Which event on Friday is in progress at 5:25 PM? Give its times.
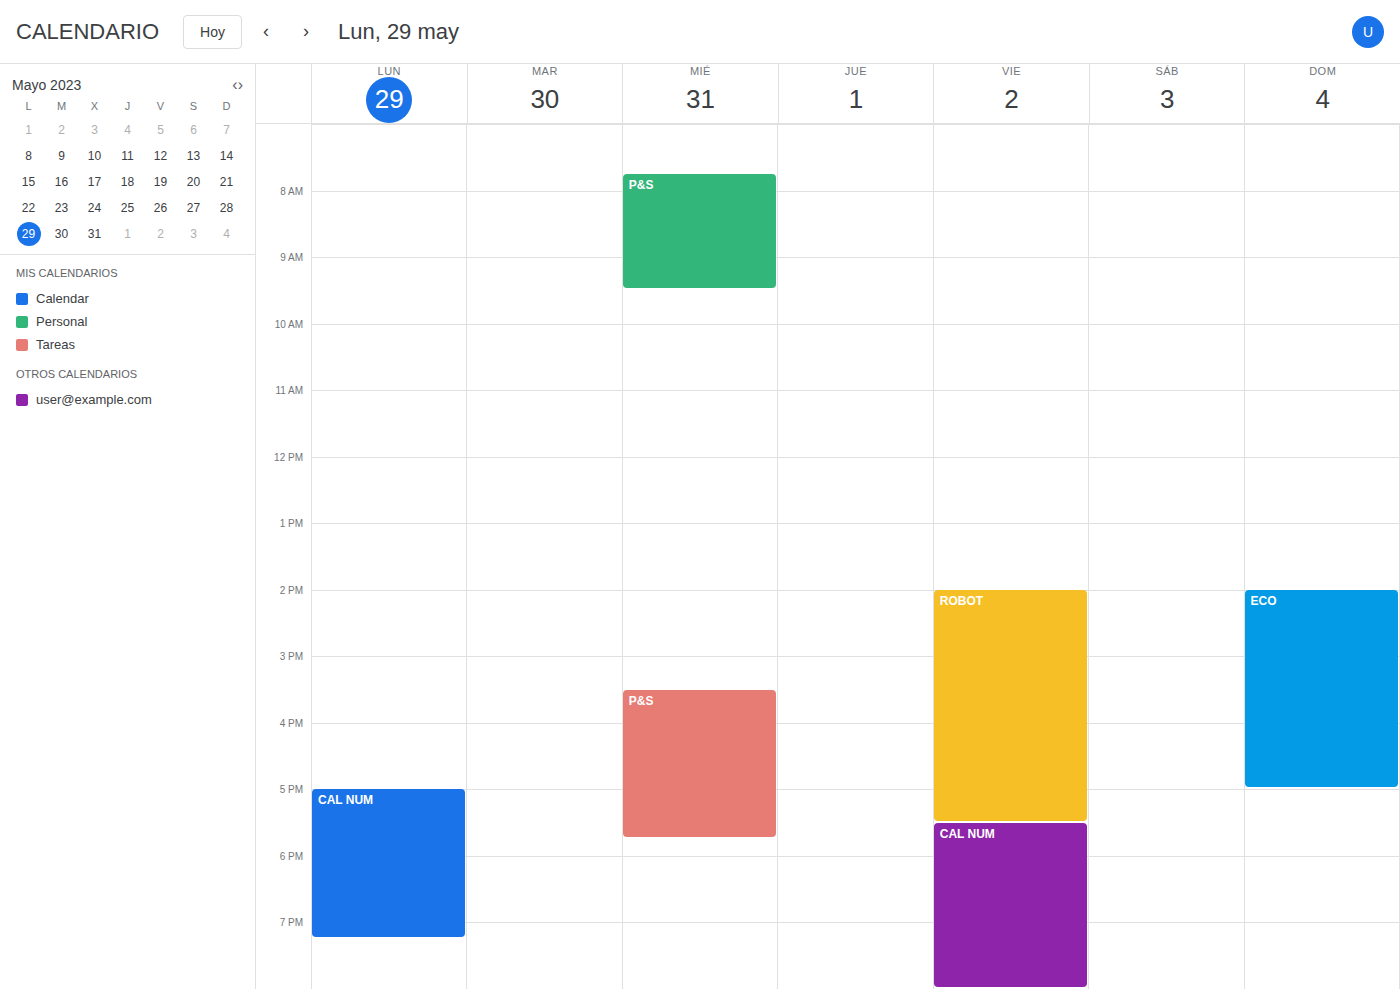
"ROBOT", 2:00 PM to 5:30 PM